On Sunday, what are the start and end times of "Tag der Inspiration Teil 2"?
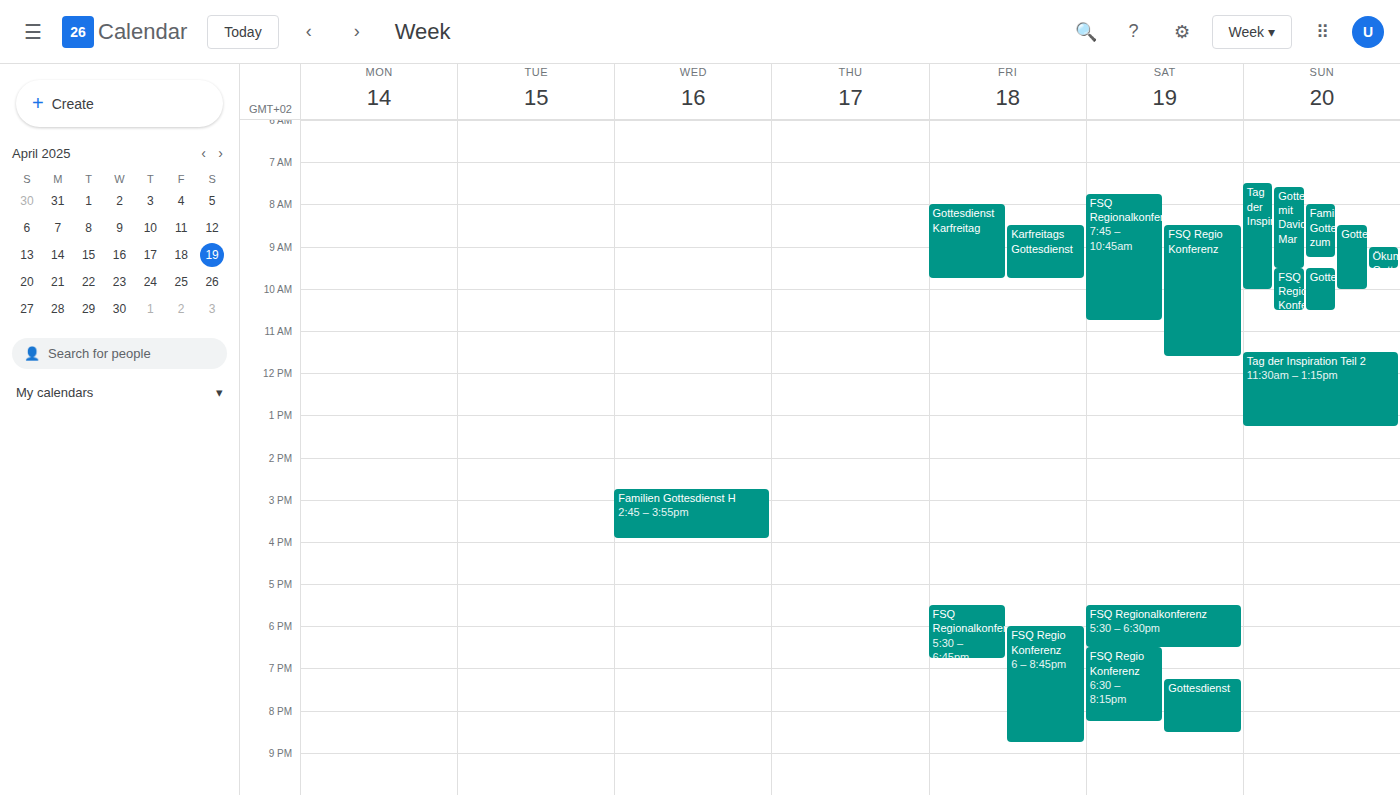
11:30 to 13:15